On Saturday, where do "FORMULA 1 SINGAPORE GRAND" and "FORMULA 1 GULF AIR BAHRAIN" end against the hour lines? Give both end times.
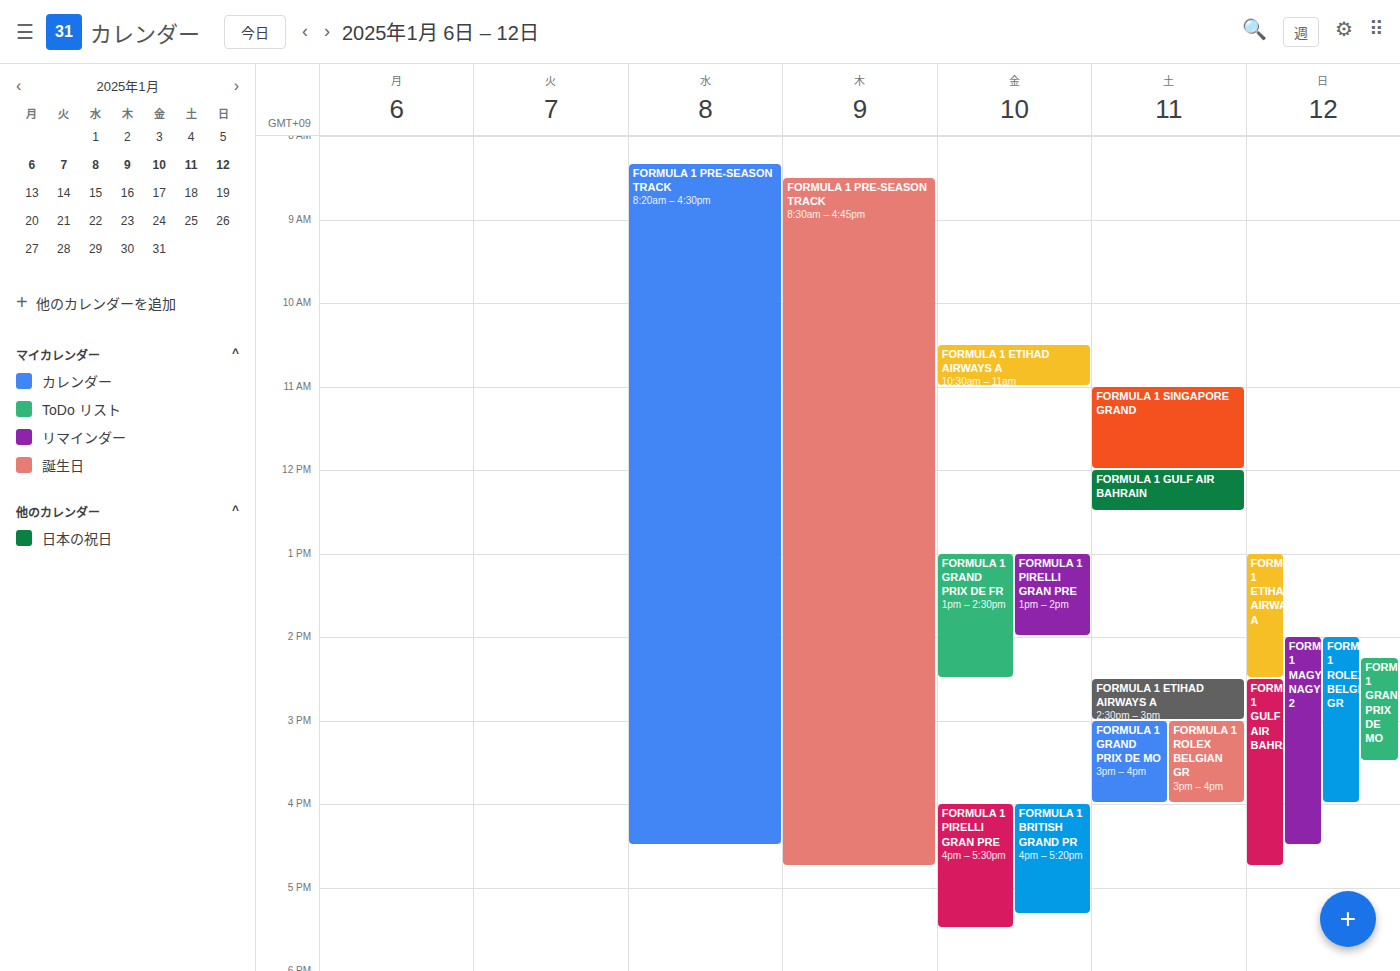
"FORMULA 1 SINGAPORE GRAND": 12:00 PM, exactly on the 12 PM line. "FORMULA 1 GULF AIR BAHRAIN": 12:30 PM, halfway between the 12 PM and 1 PM lines.